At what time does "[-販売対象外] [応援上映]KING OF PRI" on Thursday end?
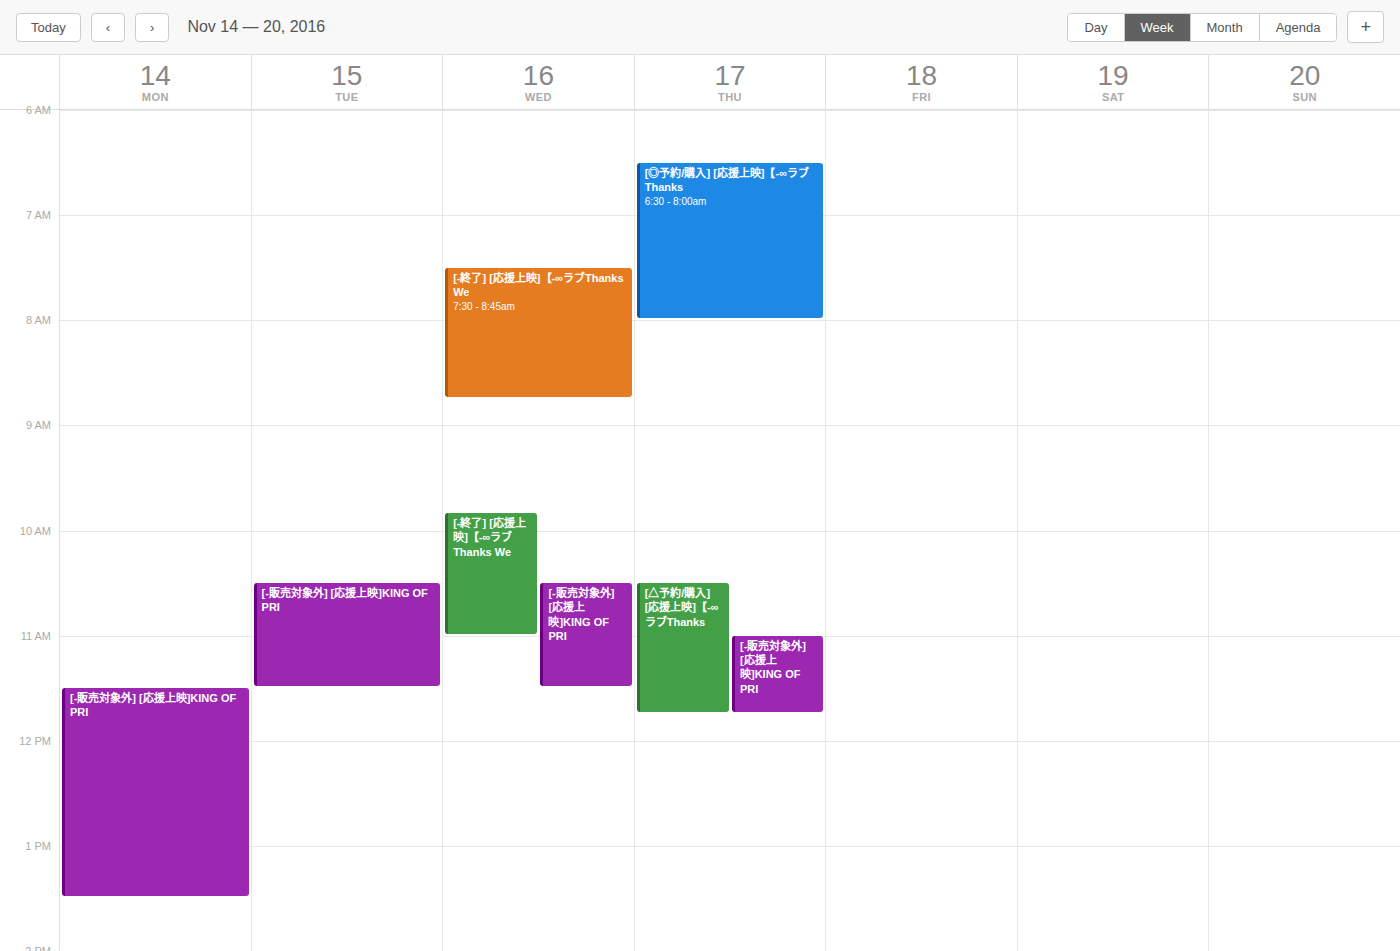
11:45 AM